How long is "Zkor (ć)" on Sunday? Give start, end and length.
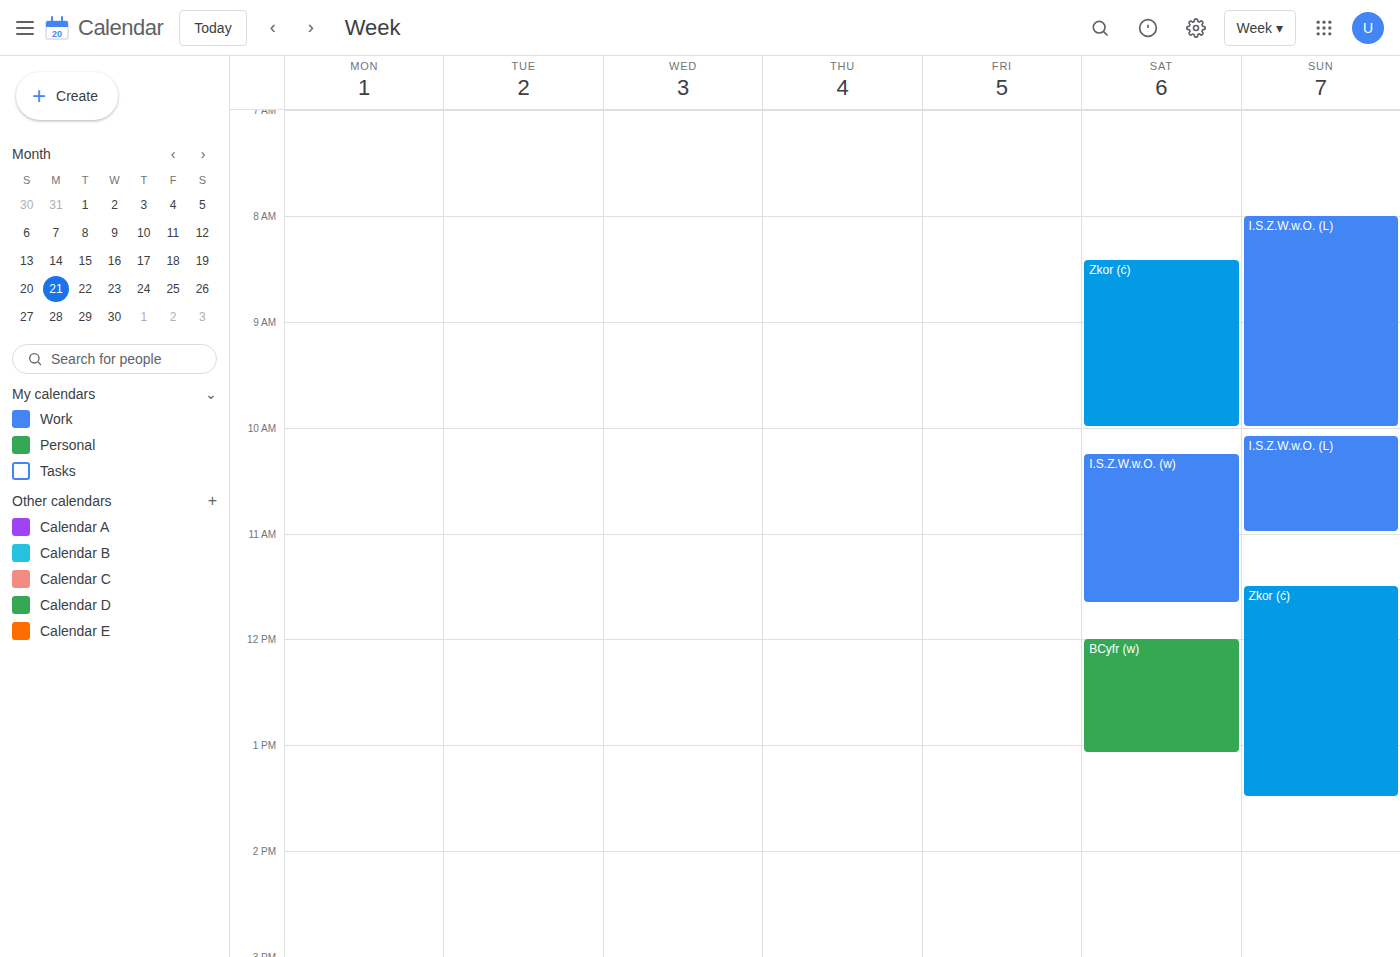
11:30 AM to 1:30 PM, 2 hours